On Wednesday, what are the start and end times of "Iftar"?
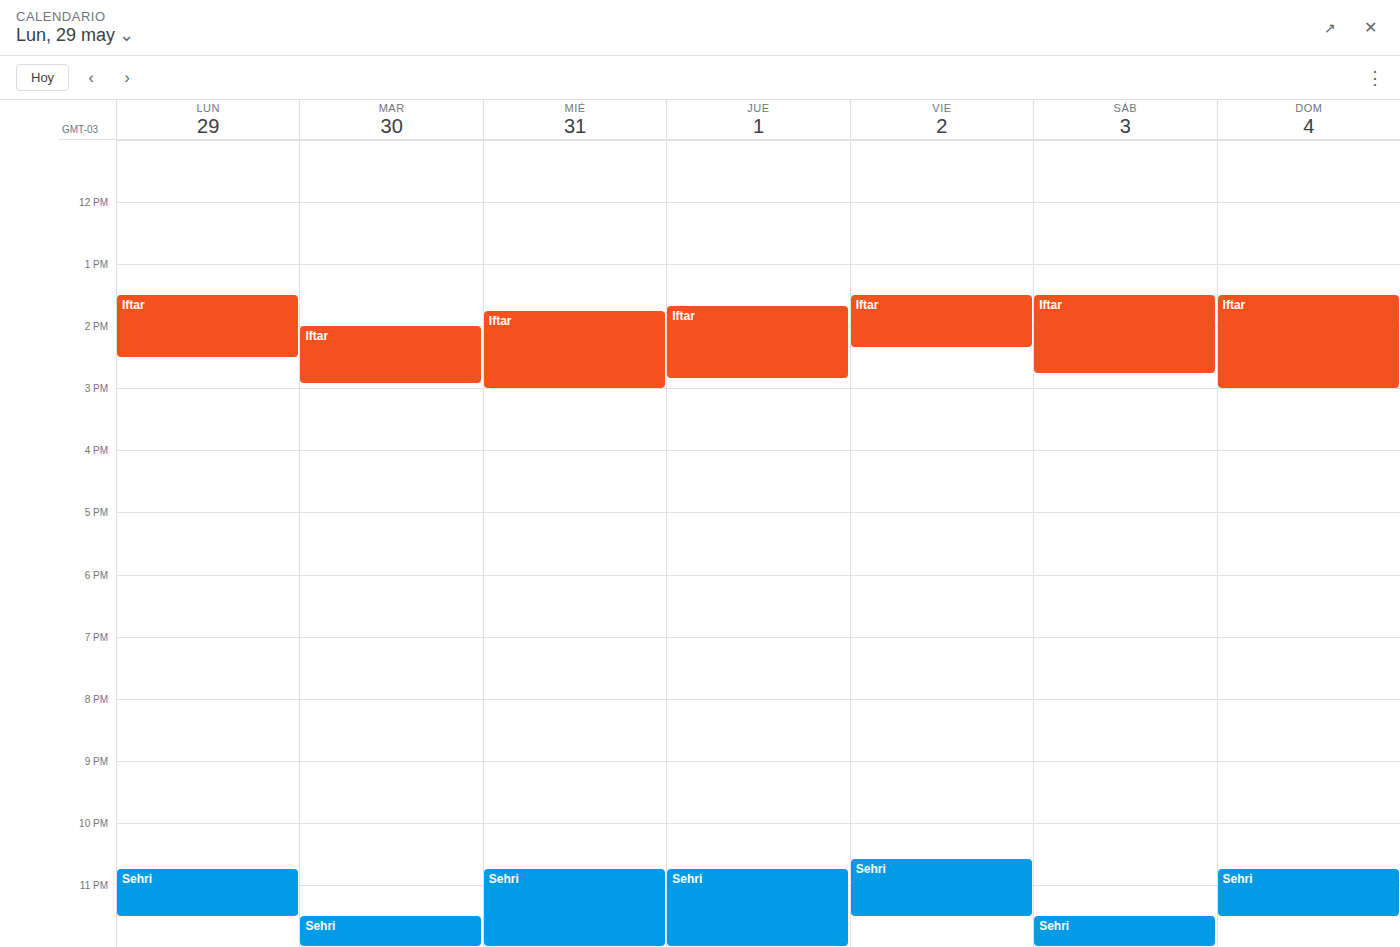
1:45 PM to 3:00 PM